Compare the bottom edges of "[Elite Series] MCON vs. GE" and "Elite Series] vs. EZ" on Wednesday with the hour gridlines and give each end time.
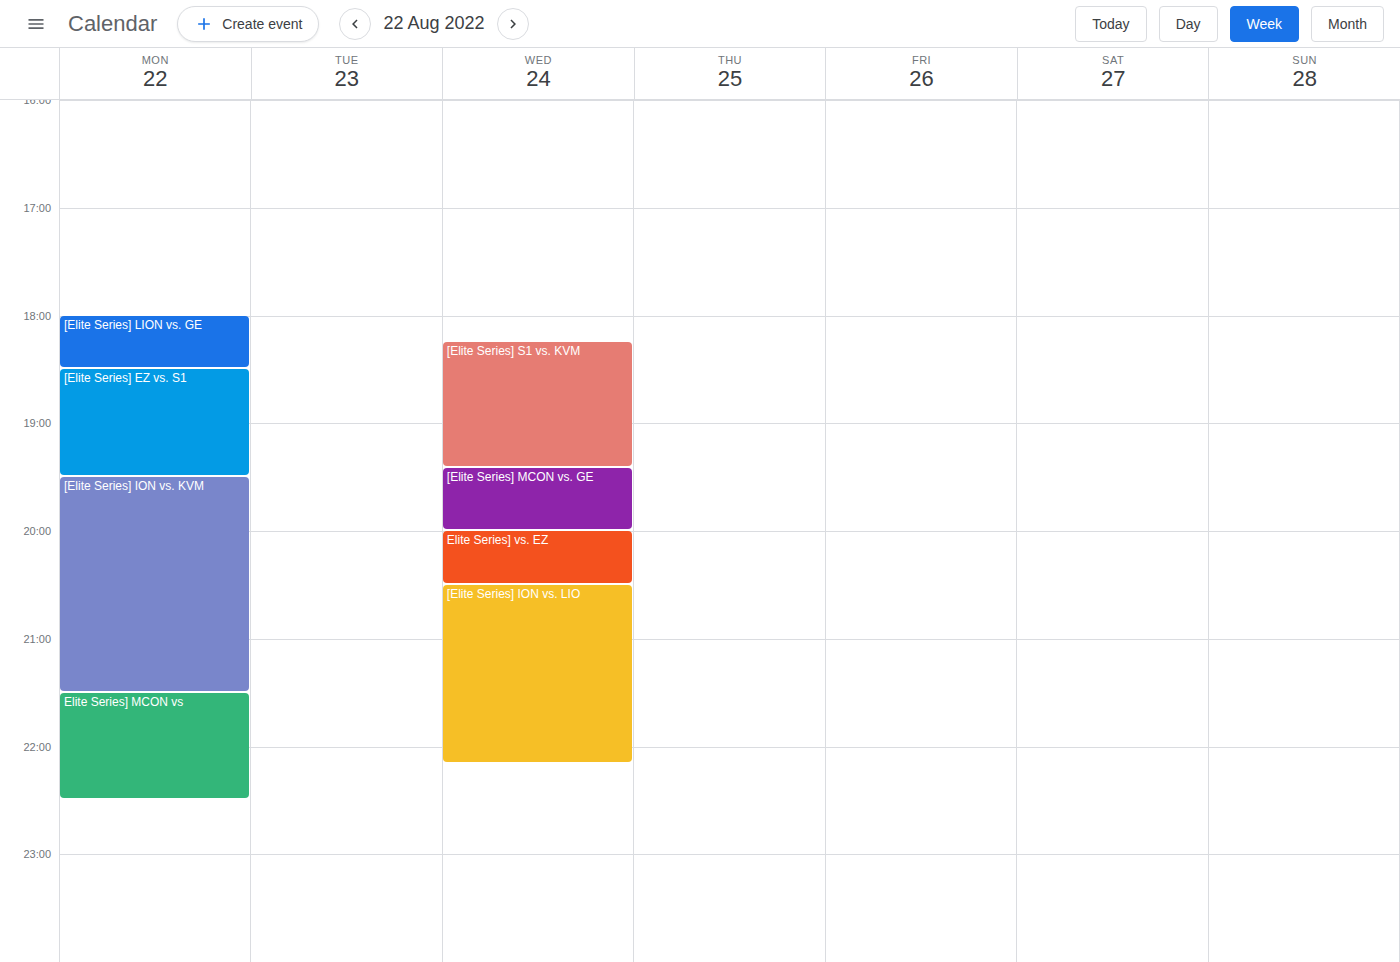
"[Elite Series] MCON vs. GE": 8:00 PM, exactly on the 8 PM line. "Elite Series] vs. EZ": 8:30 PM, halfway between the 8 PM and 9 PM lines.